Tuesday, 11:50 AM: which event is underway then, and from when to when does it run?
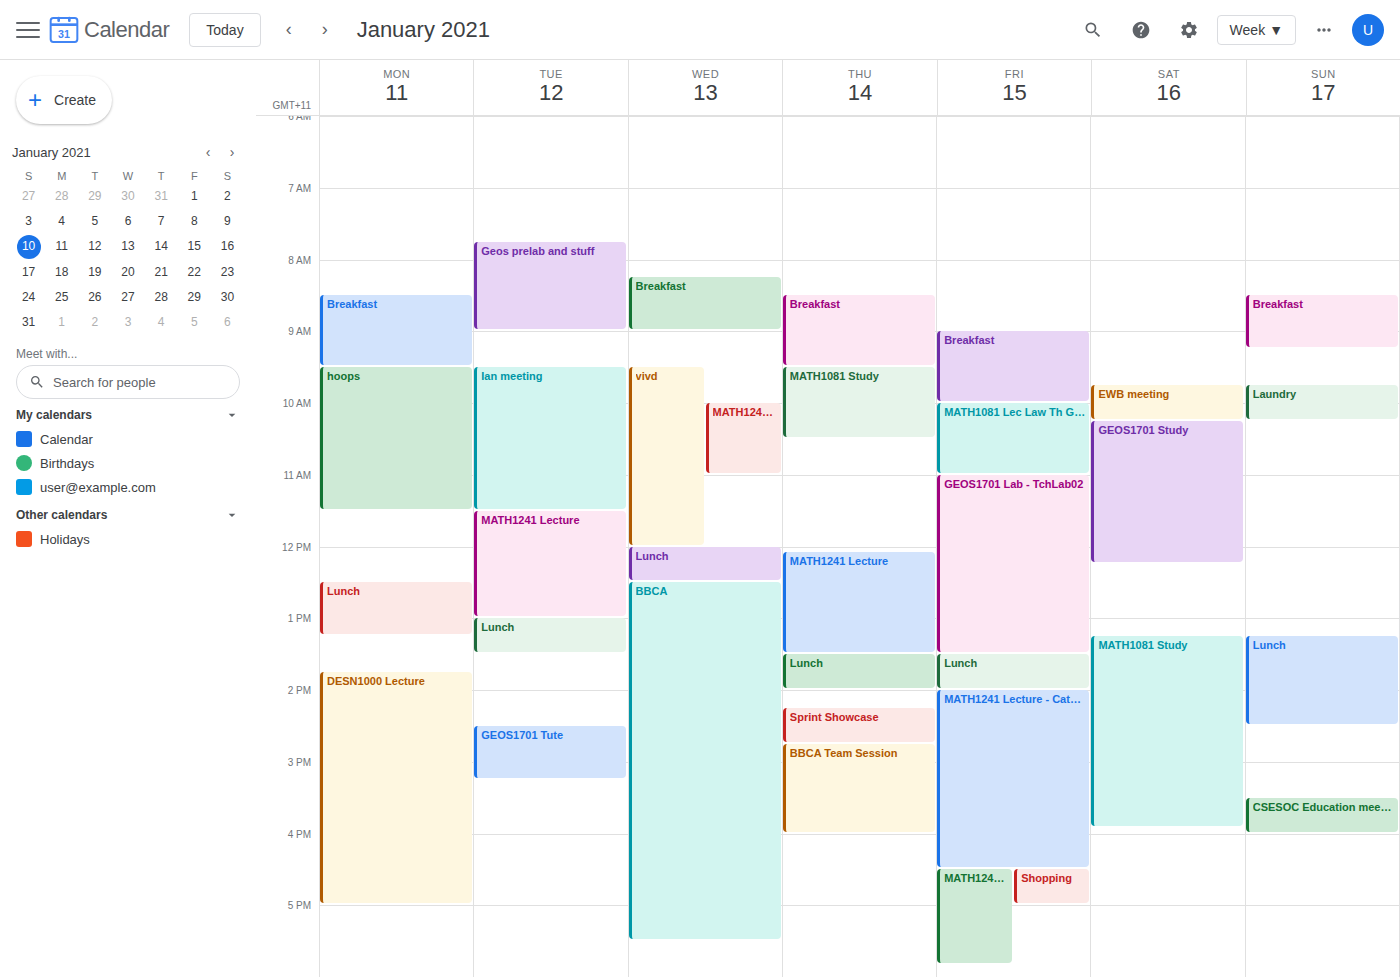
"MATH1241 Lecture", 11:30 AM to 1:00 PM